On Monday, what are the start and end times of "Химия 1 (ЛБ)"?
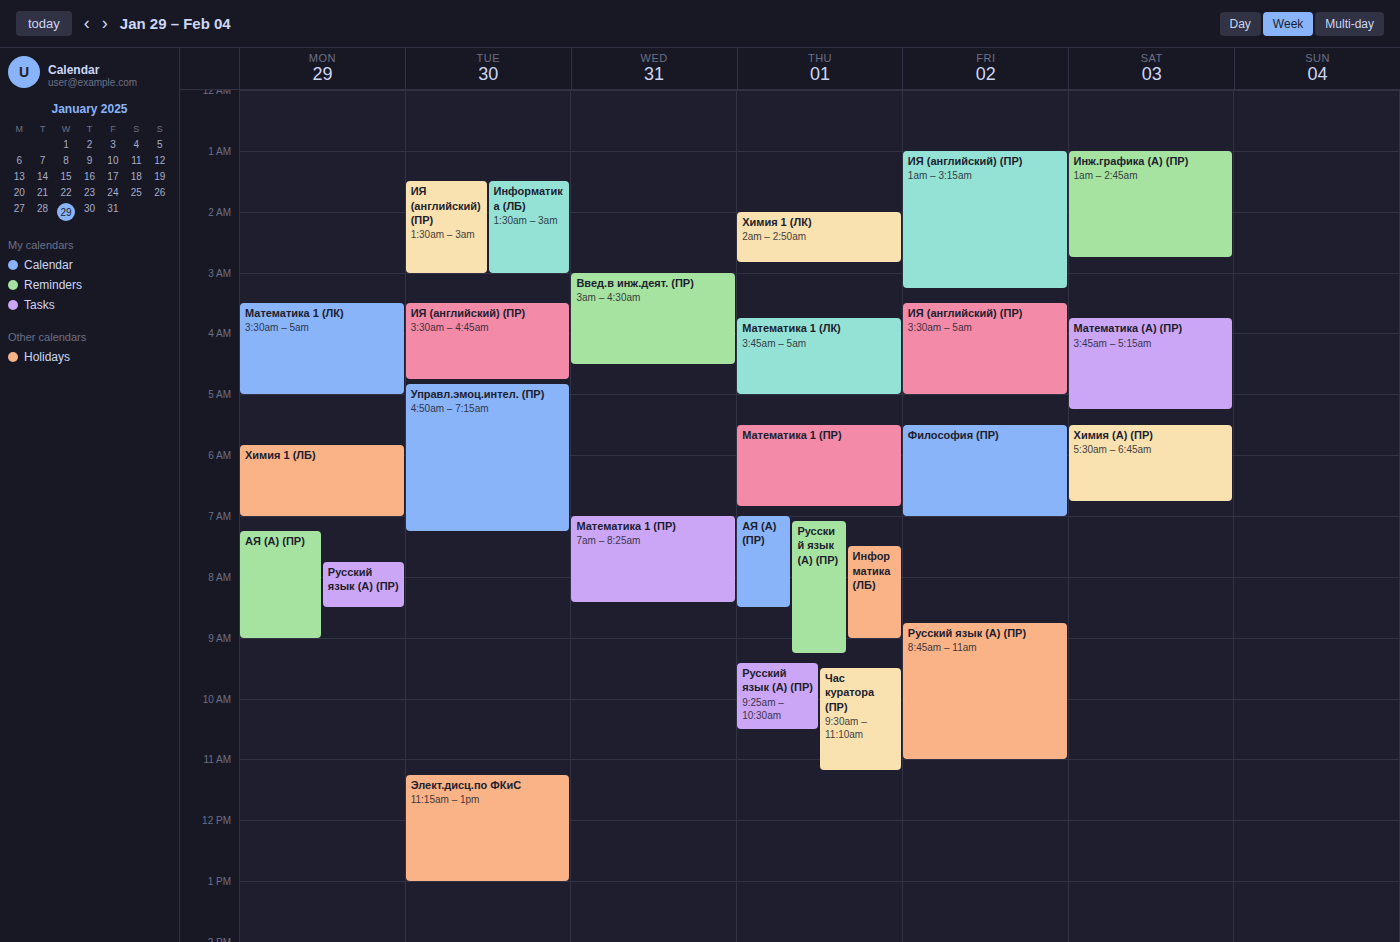
5:50 AM to 7:00 AM